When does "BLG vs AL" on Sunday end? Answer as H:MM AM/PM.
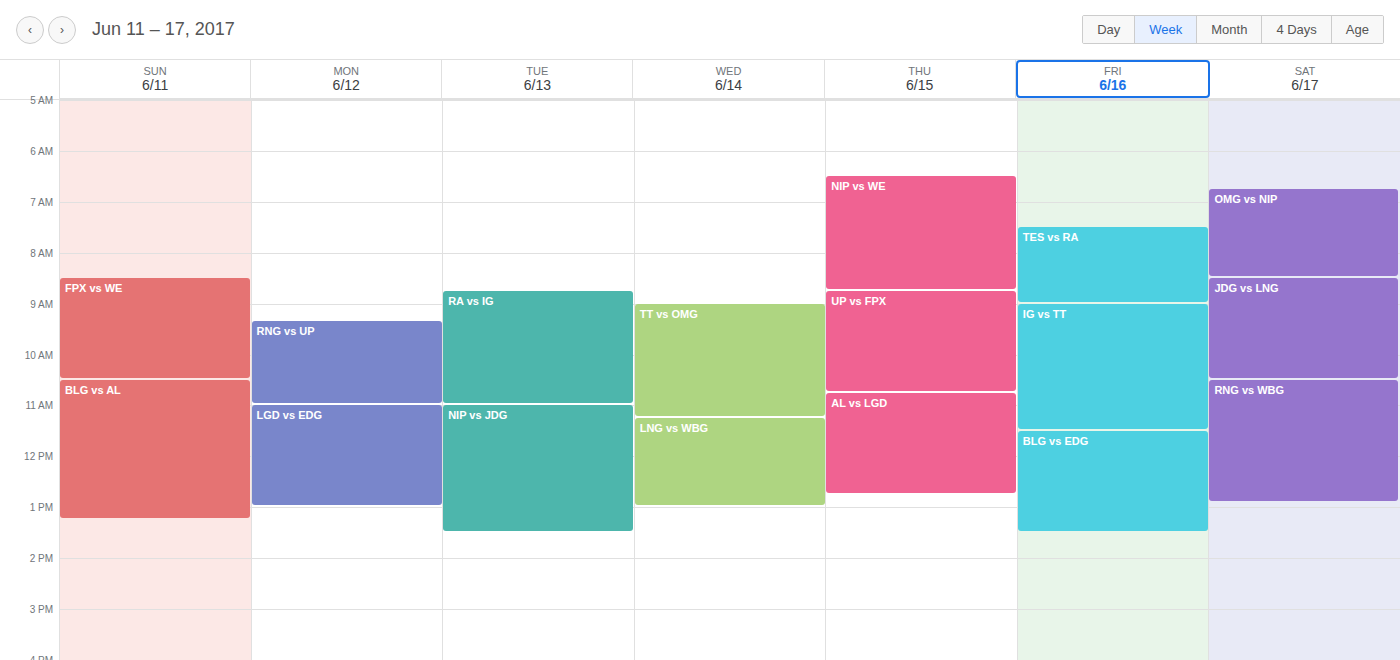
1:15 PM